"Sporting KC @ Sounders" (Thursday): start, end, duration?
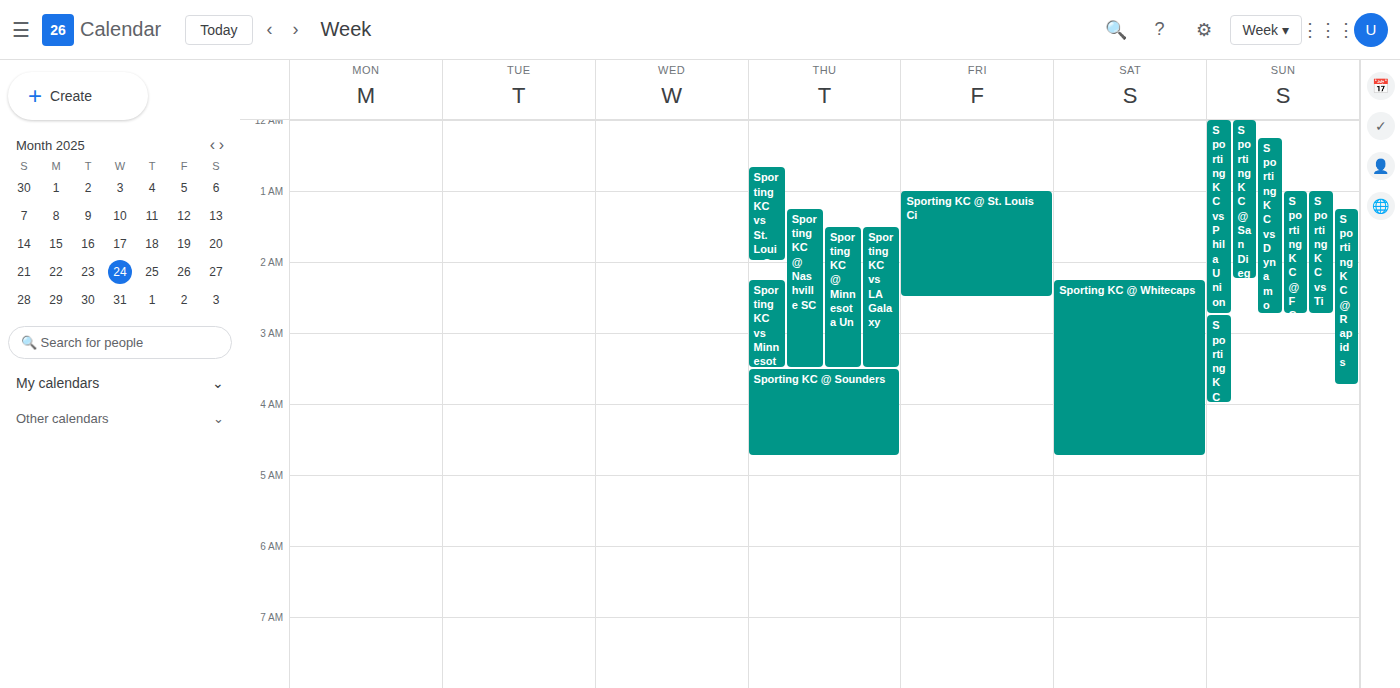
3:30 AM to 4:45 AM, 1 hour 15 minutes